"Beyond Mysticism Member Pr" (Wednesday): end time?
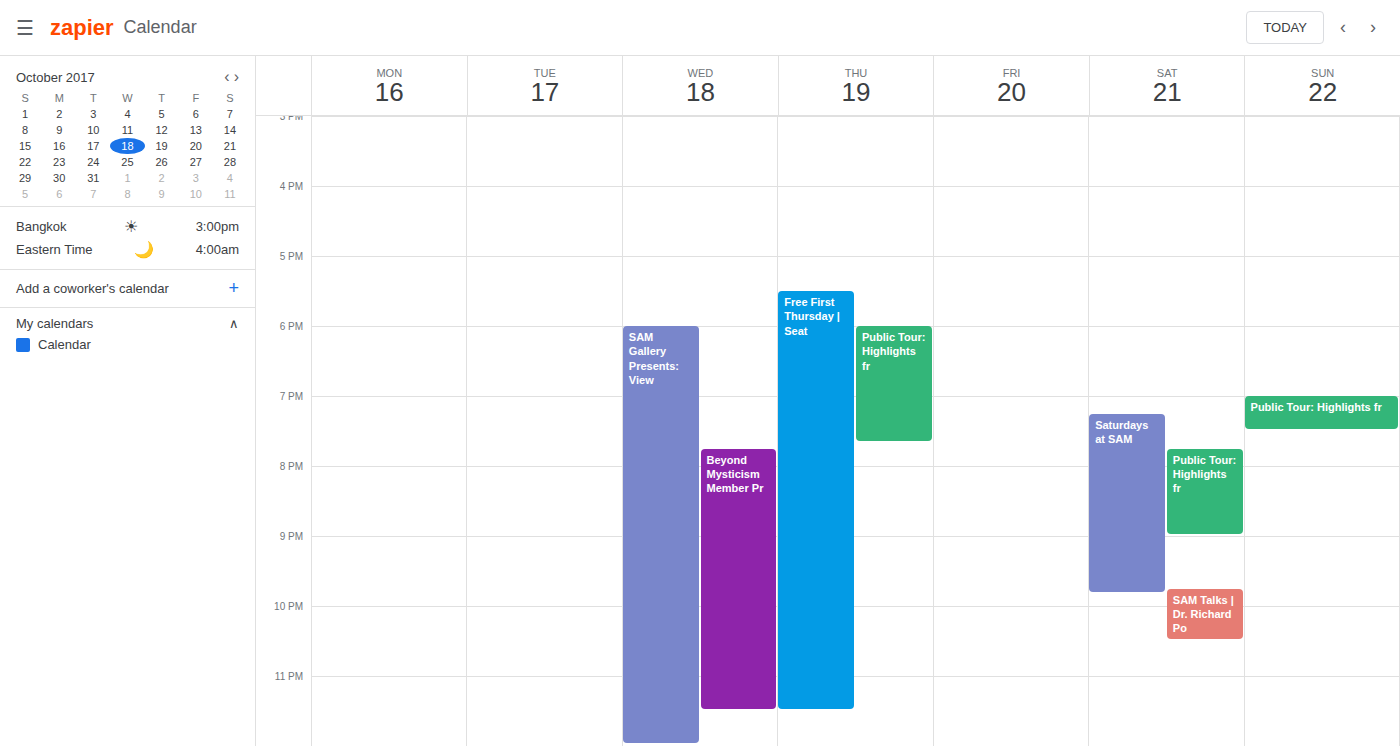
23:30